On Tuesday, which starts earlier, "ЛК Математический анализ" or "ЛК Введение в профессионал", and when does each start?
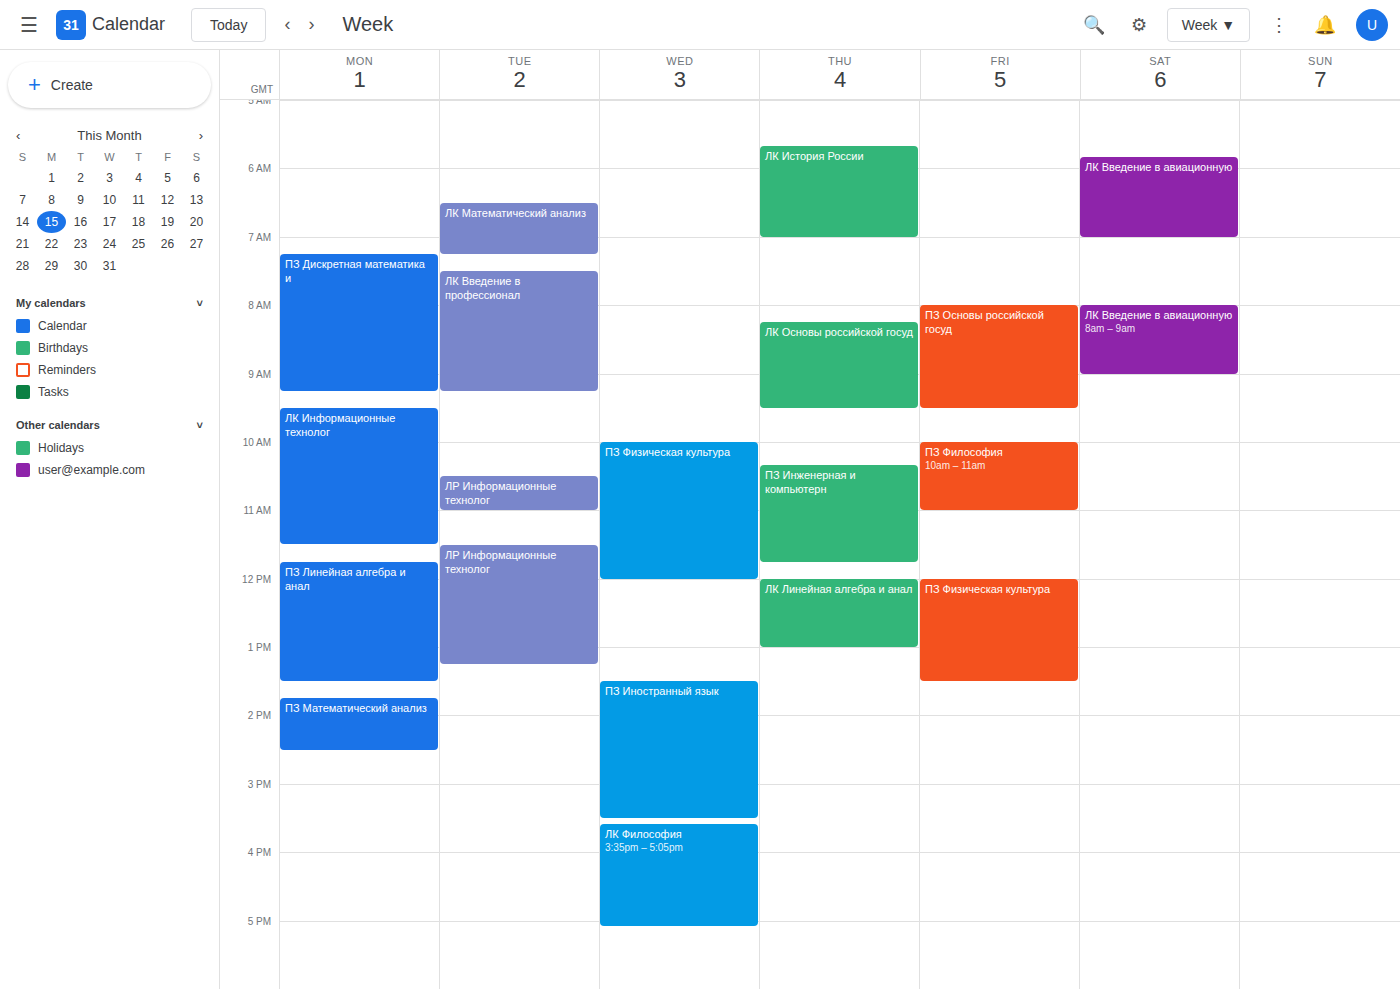
"ЛК Математический анализ" 6:30 AM; "ЛК Введение в профессионал" 7:30 AM.